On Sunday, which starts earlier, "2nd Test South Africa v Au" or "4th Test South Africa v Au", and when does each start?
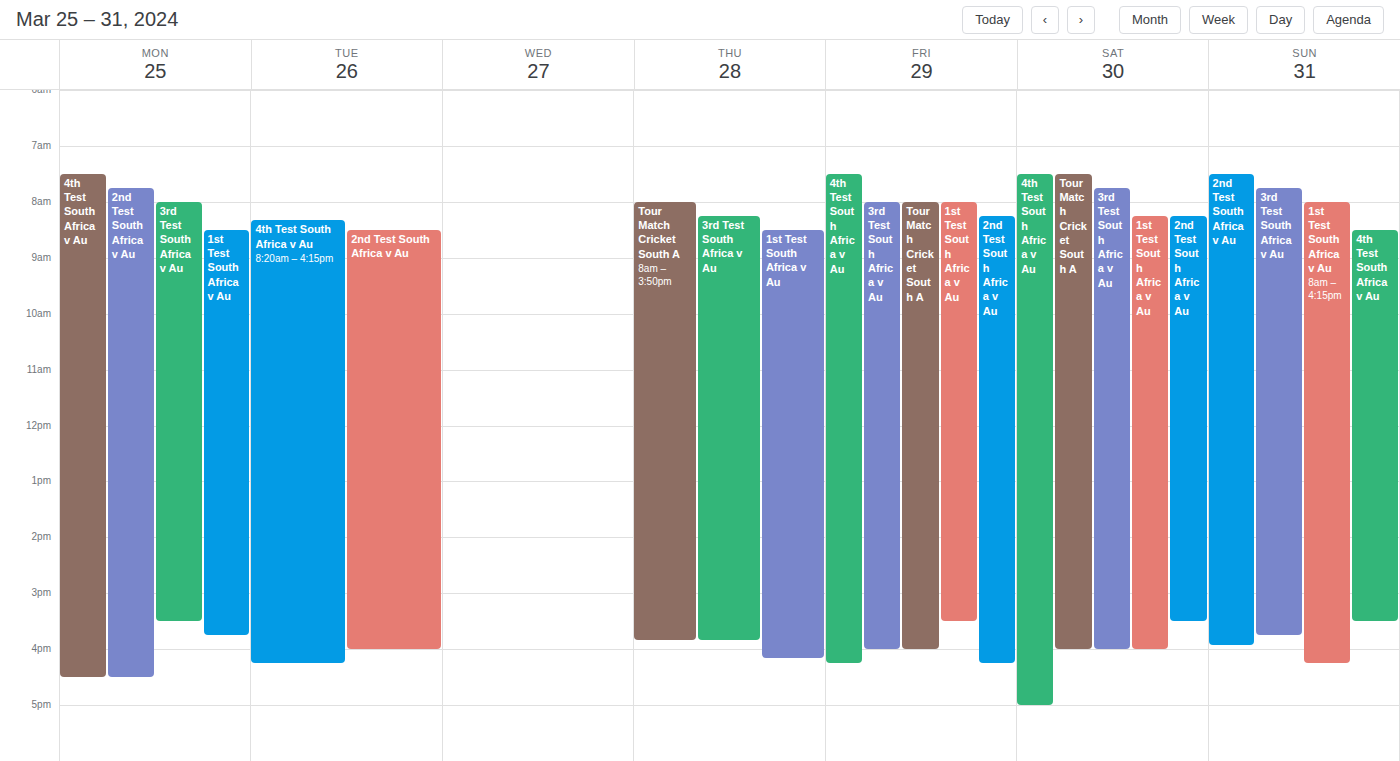
"2nd Test South Africa v Au" 07:30; "4th Test South Africa v Au" 08:30.